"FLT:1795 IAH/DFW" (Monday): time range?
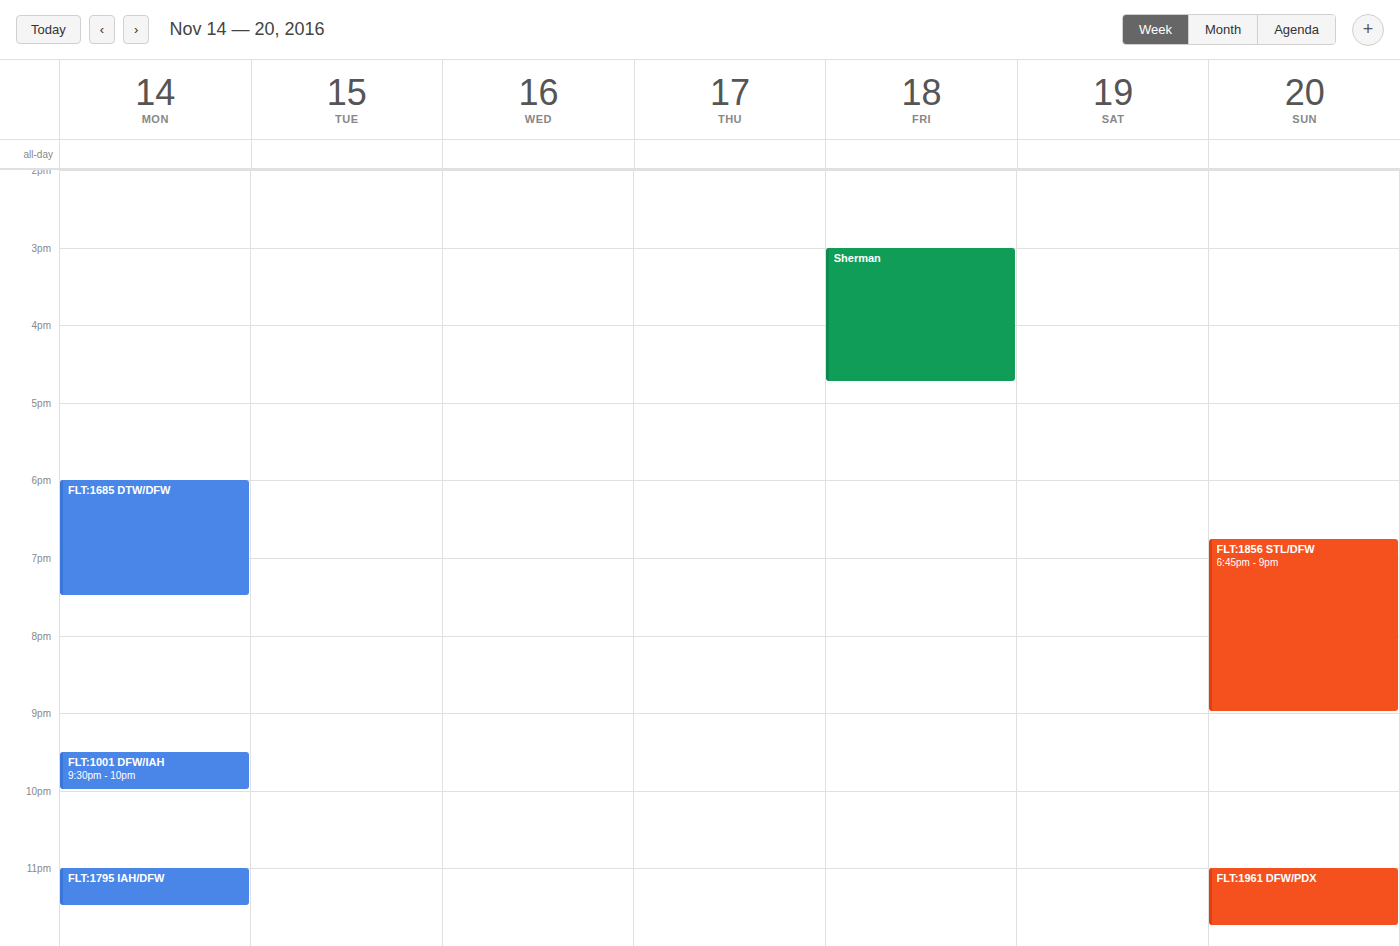
11:00 PM to 11:30 PM